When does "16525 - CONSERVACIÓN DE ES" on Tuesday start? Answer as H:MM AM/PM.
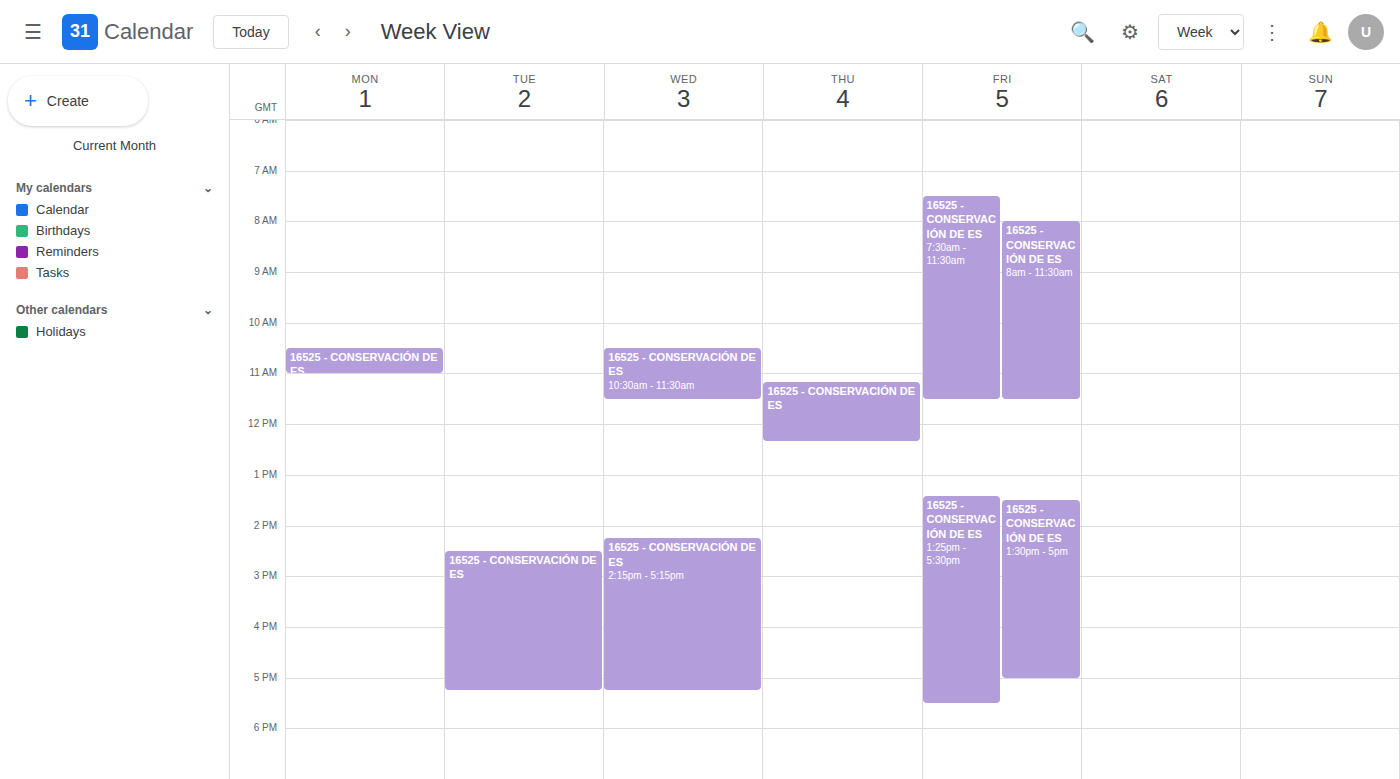
2:30 PM